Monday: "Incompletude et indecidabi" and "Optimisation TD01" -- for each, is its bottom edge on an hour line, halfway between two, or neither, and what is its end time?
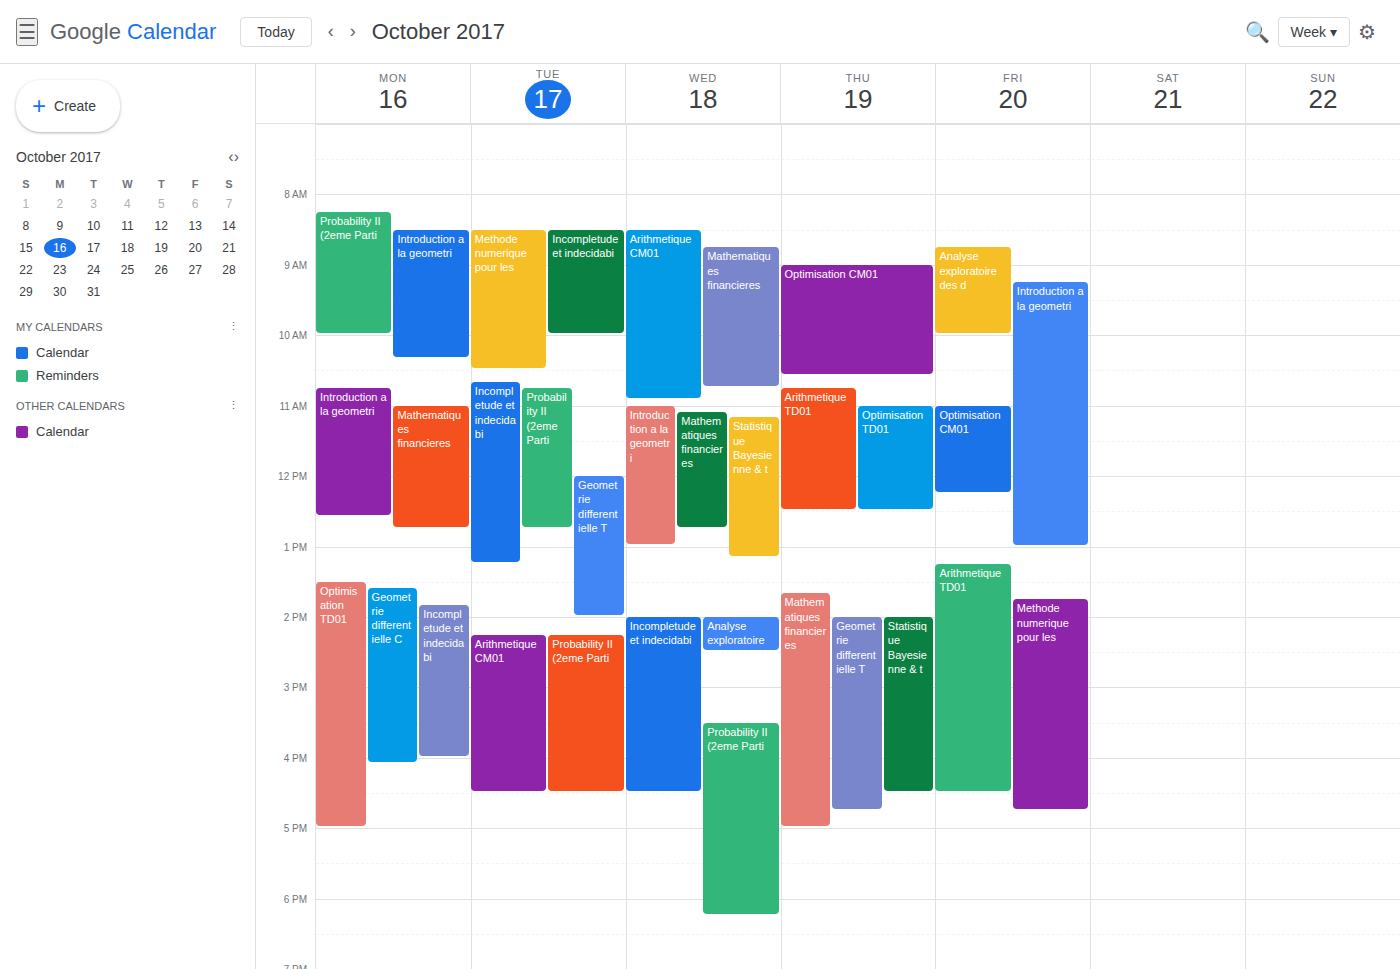
"Incompletude et indecidabi": 4:00 PM, exactly on the 4 PM line. "Optimisation TD01": 5:00 PM, exactly on the 5 PM line.